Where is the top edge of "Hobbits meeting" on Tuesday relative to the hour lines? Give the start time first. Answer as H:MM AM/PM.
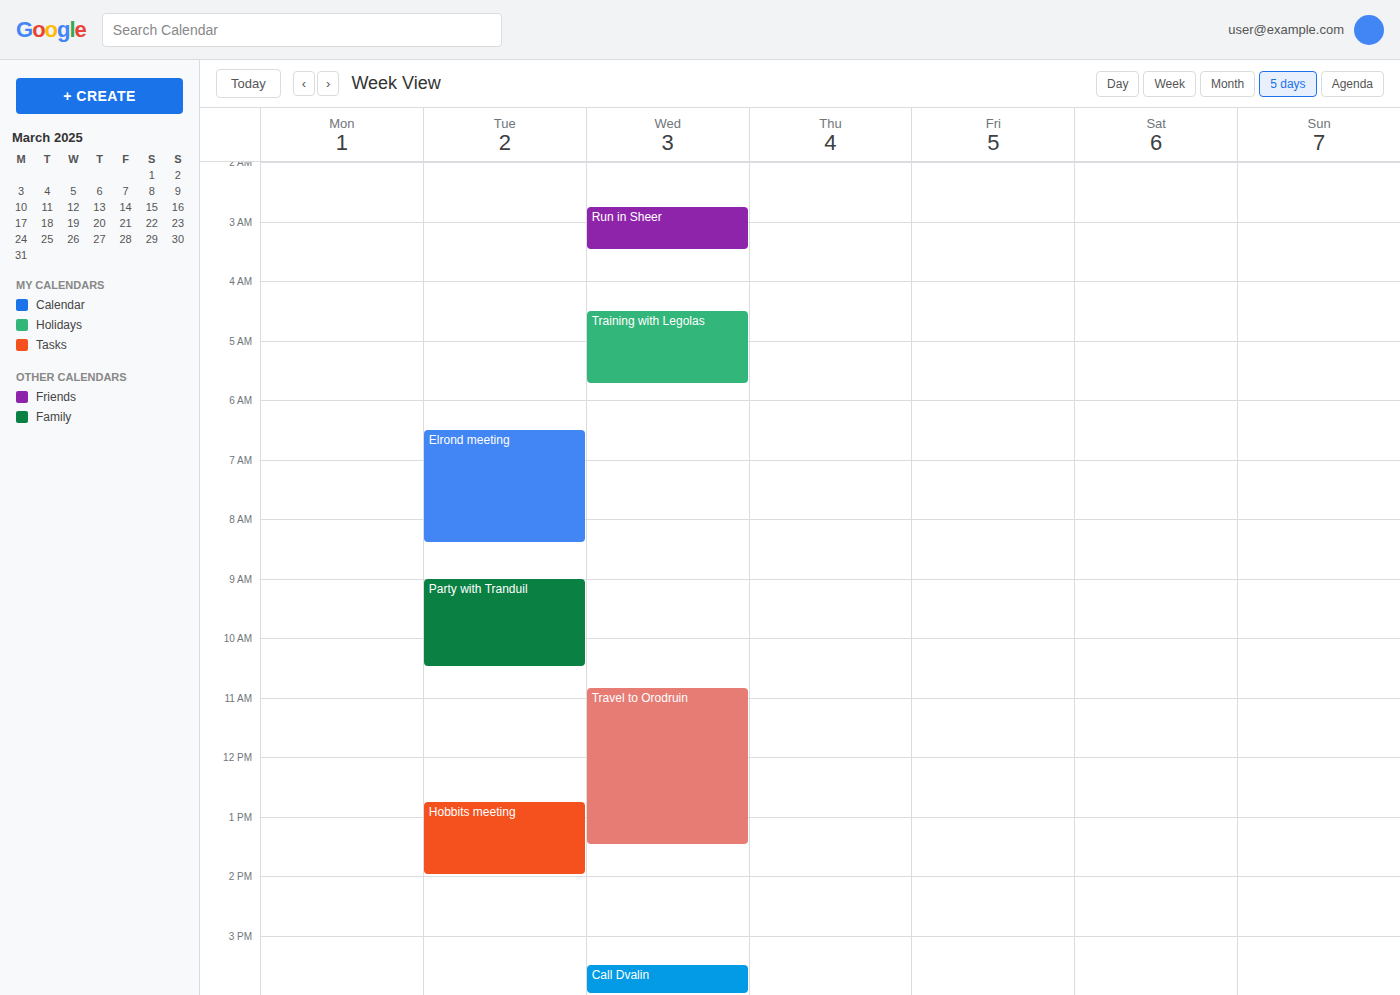
12:45 PM -- neither: three quarters of the way from the 12 PM line to the 1 PM line.